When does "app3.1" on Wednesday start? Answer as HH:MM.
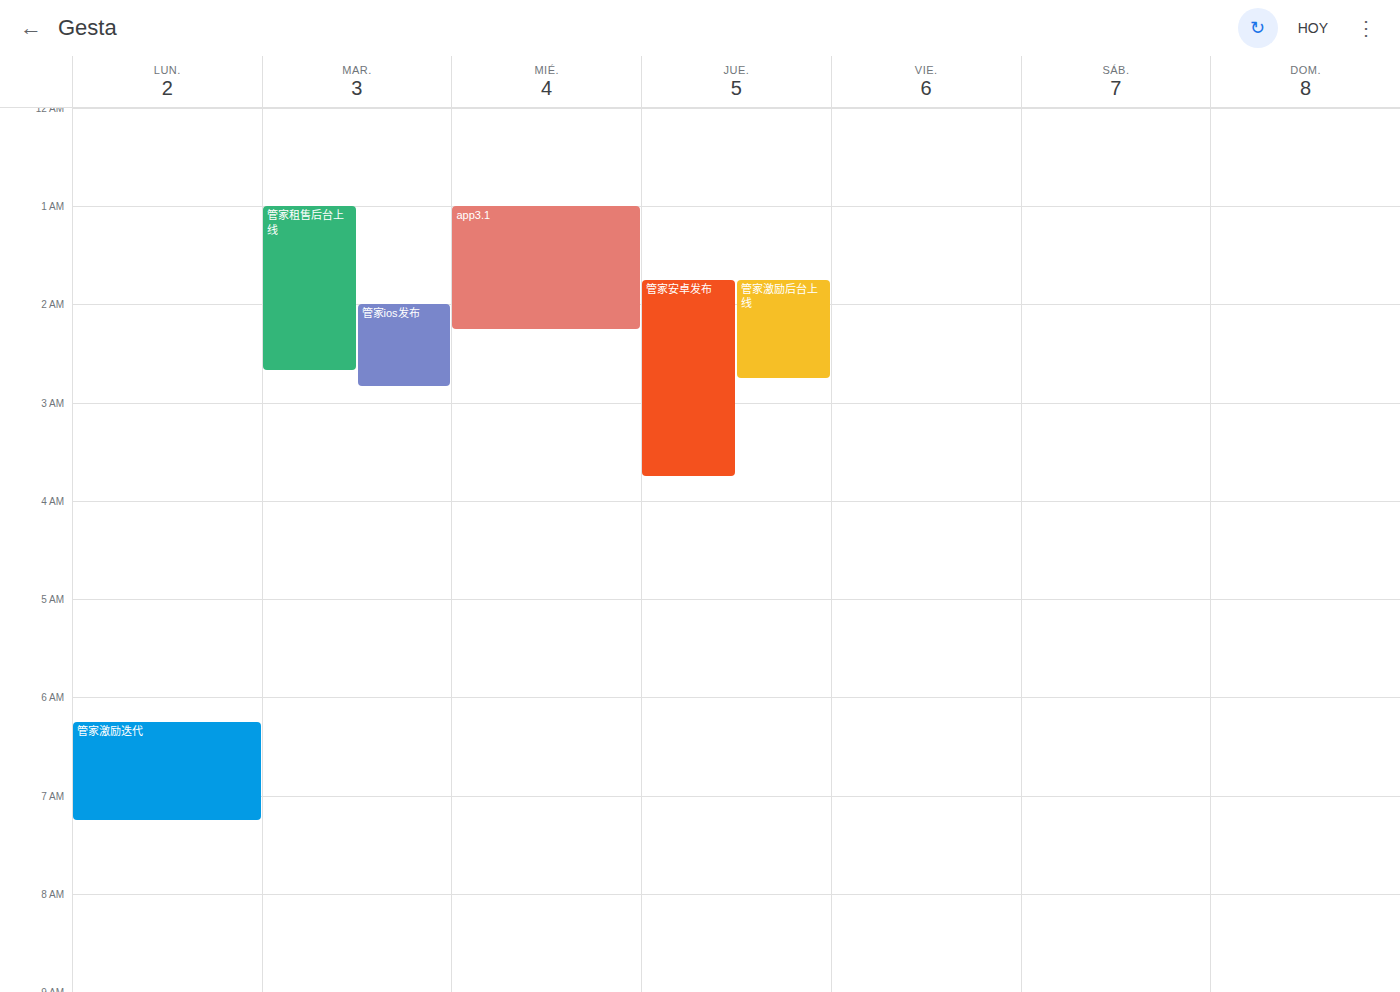
01:00